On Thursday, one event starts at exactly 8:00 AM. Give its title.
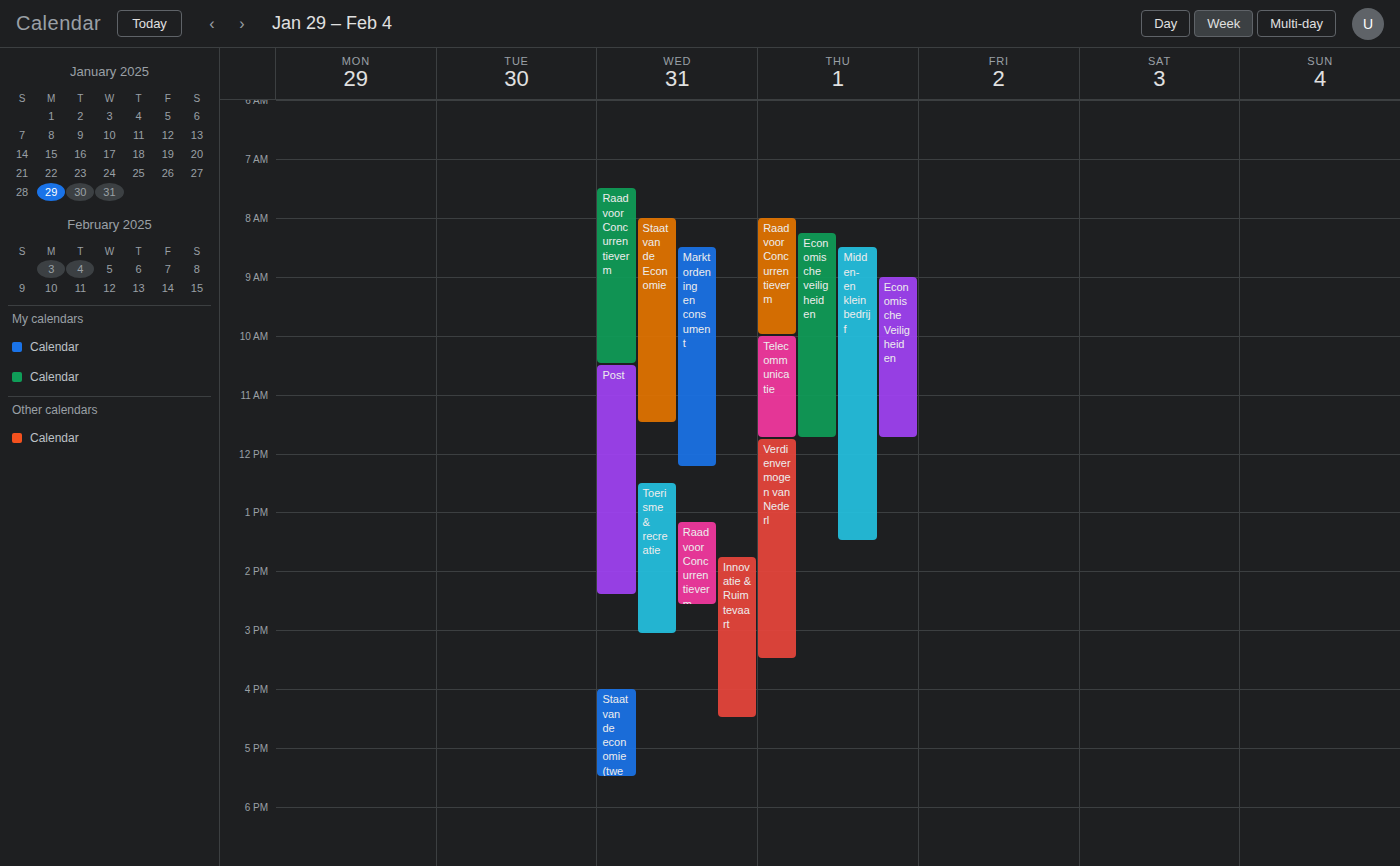
"Raad voor Concurrentieverm"